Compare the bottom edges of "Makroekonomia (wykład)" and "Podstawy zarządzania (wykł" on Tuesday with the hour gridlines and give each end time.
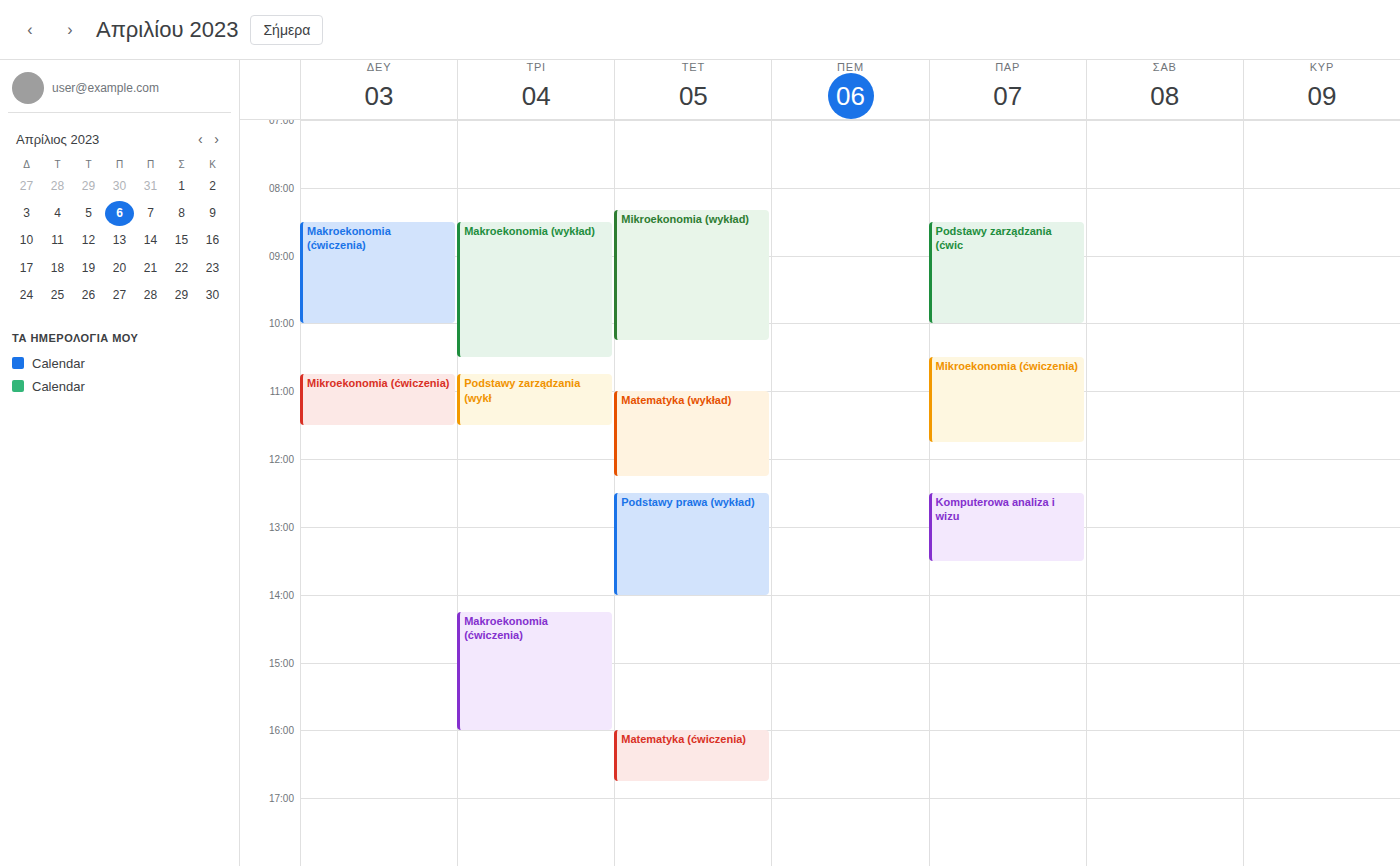
"Makroekonomia (wykład)": 10:30 AM, halfway between the 10 AM and 11 AM lines. "Podstawy zarządzania (wykł": 11:30 AM, halfway between the 11 AM and 12 PM lines.